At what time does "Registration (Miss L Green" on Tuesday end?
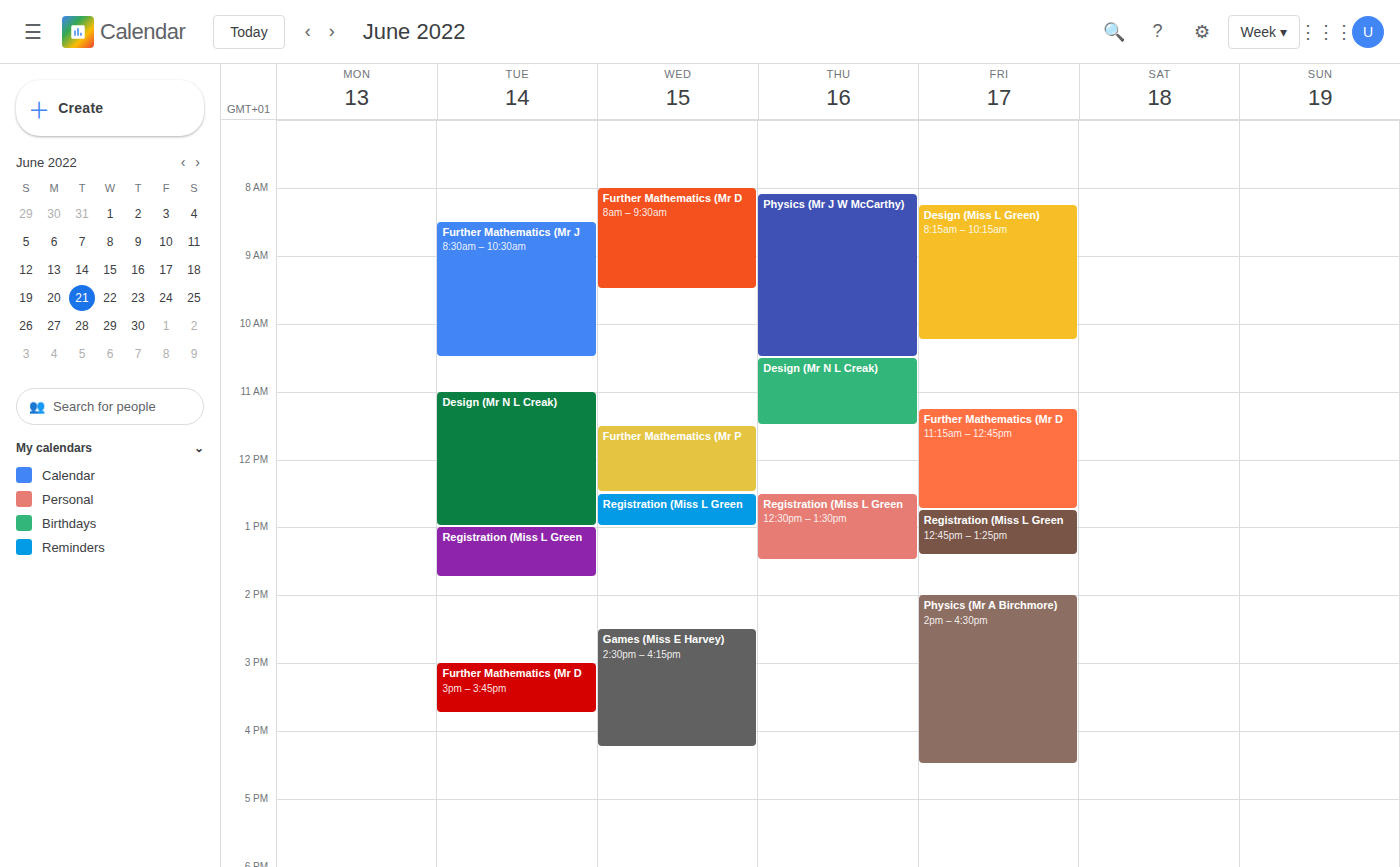
1:45 PM